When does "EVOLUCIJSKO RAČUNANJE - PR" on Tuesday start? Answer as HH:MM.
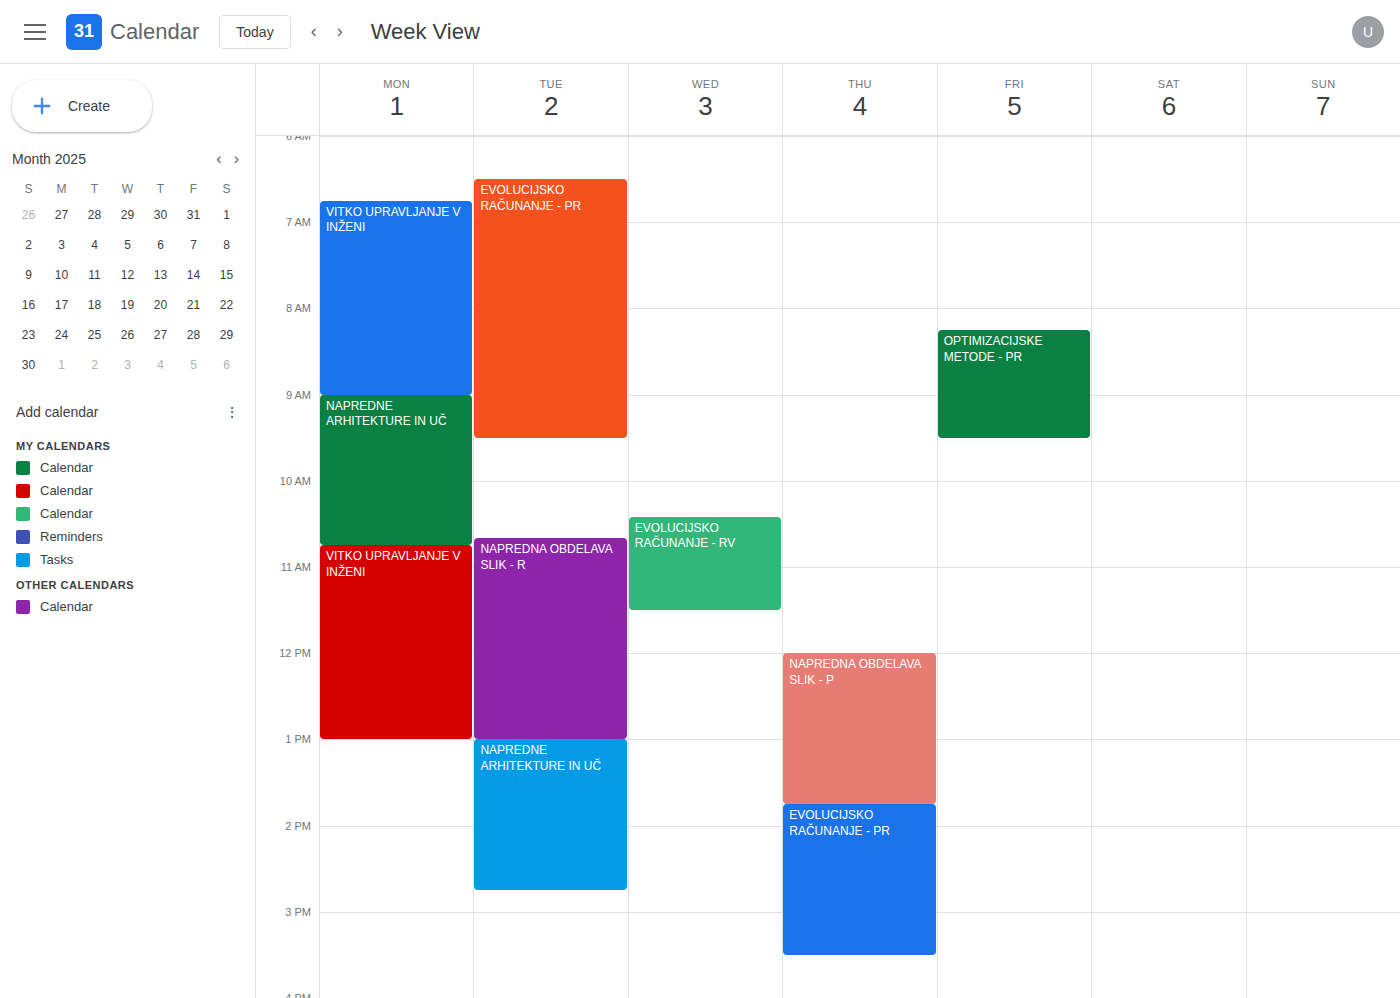
06:30